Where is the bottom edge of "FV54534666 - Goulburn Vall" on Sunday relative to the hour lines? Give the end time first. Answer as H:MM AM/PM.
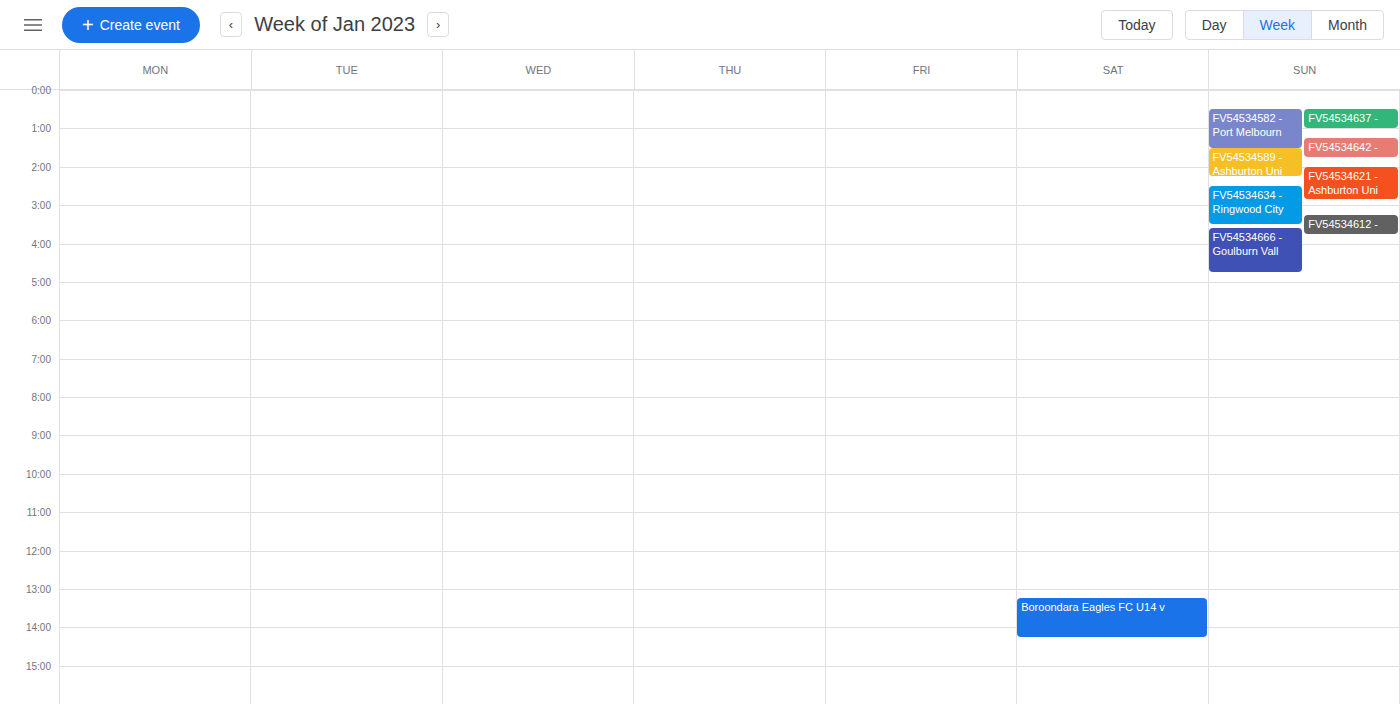
4:45 AM -- neither: three quarters of the way from the 4 AM line to the 5 AM line.